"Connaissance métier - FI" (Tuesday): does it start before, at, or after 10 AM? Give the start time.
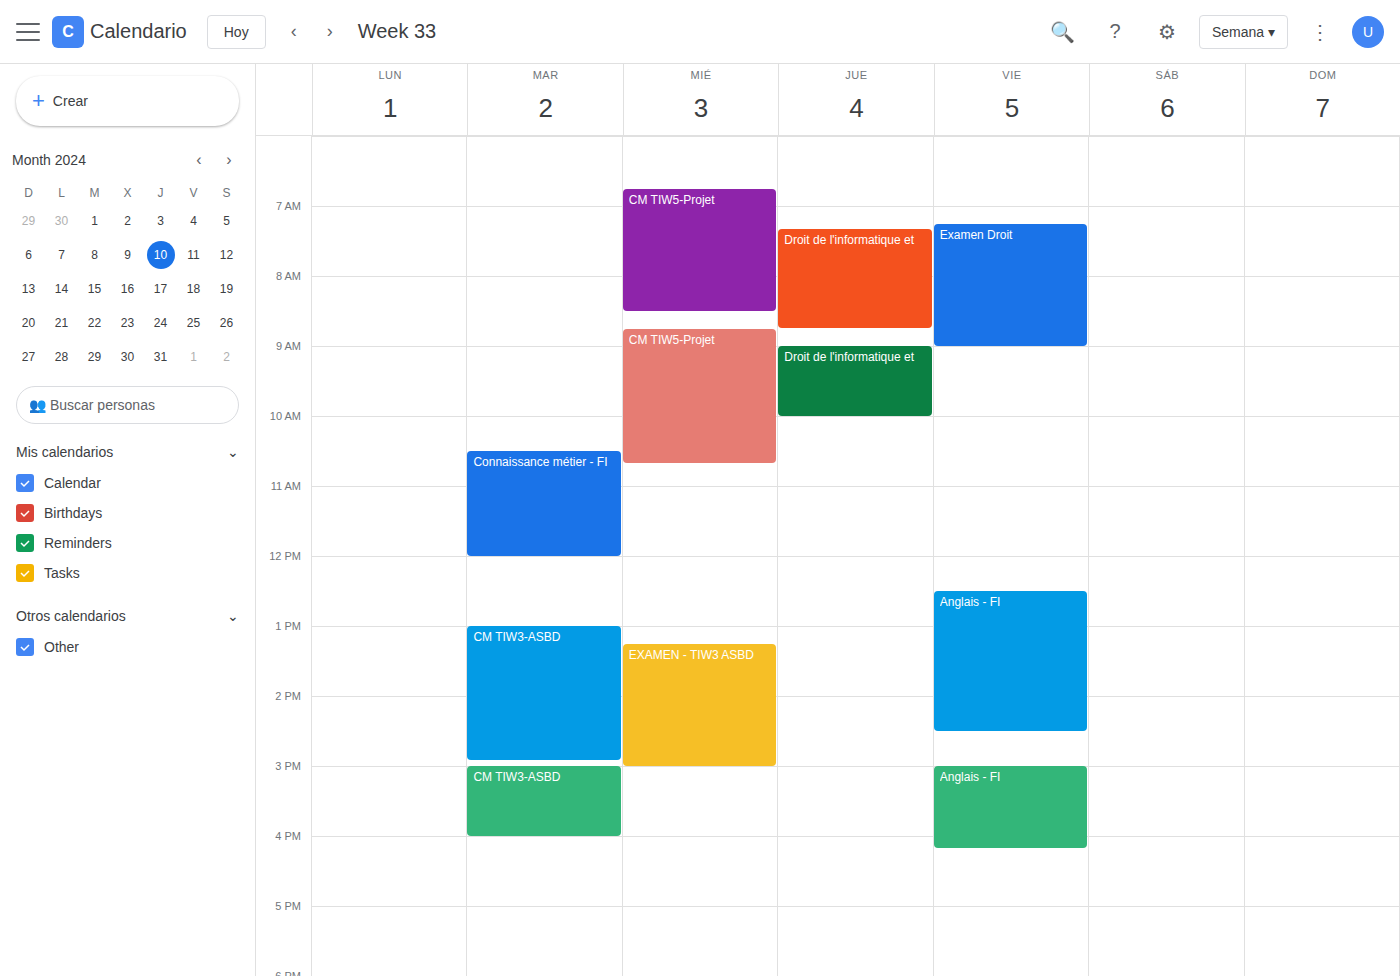
10:30 AM -- after 10 AM, 30 minutes below the 10 AM line.